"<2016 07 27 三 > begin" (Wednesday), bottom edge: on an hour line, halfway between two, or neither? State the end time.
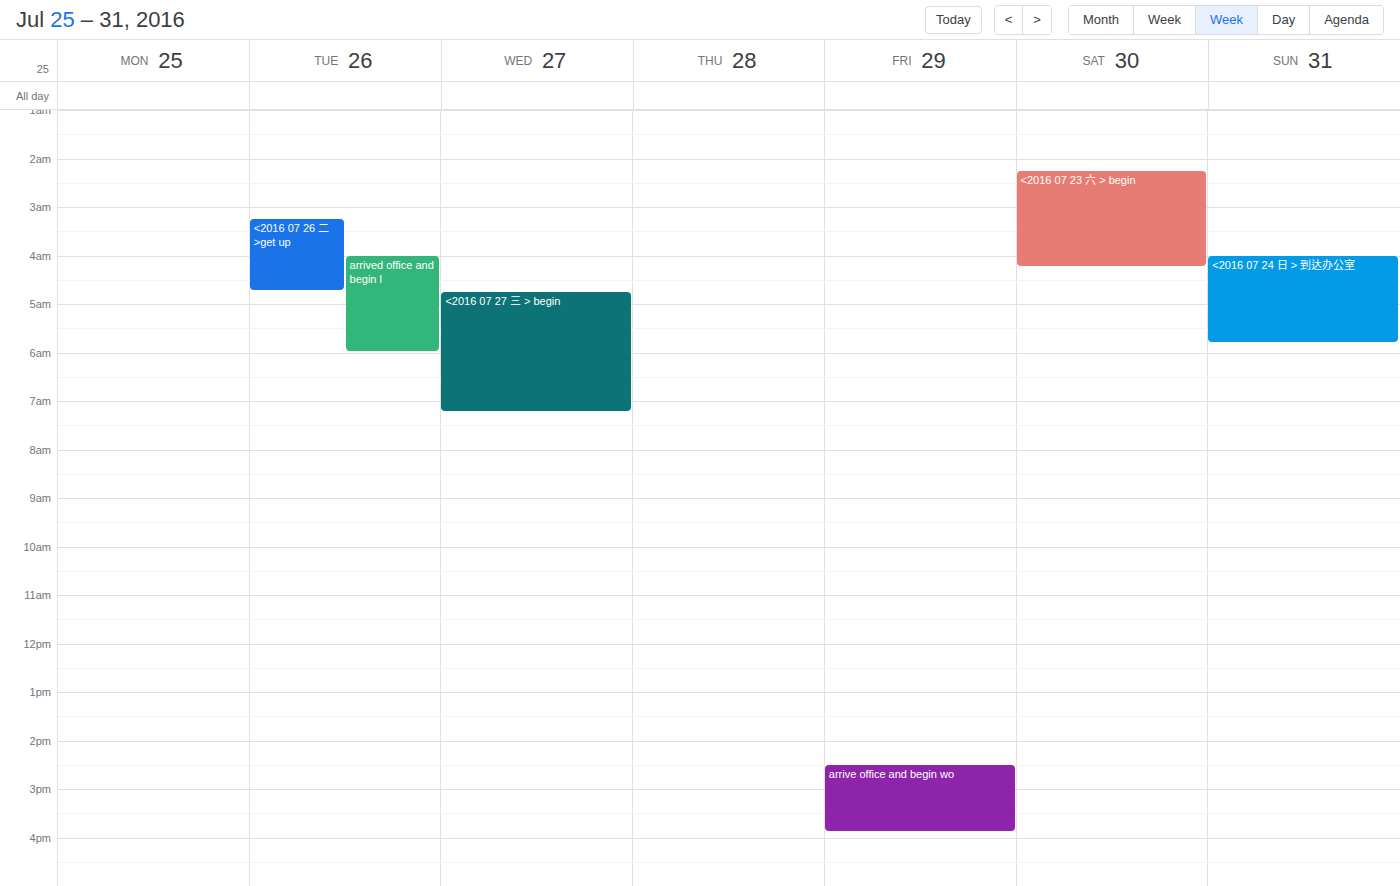
7:15 AM -- neither: a quarter of the way from the 7 AM line to the 8 AM line.